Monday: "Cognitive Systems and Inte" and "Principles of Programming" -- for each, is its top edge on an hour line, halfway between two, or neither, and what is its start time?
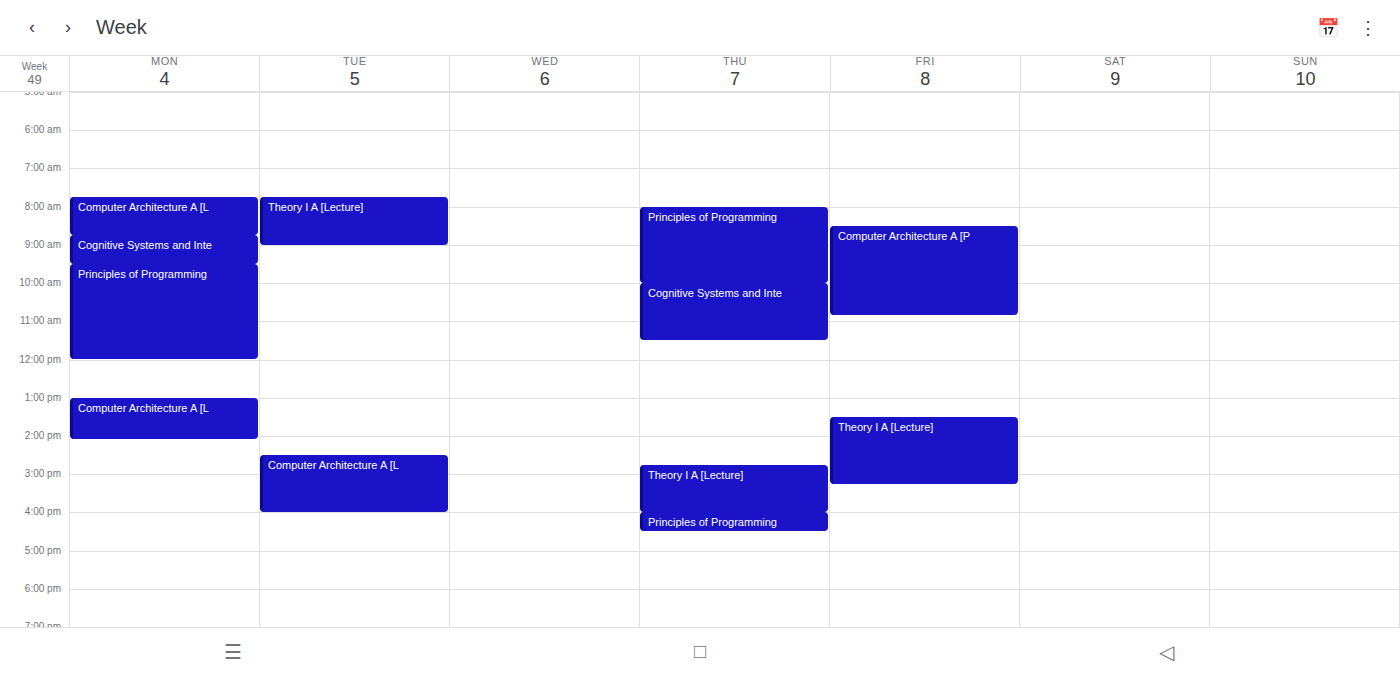
"Cognitive Systems and Inte": 8:45 AM, neither: three quarters of the way from the 8 AM line to the 9 AM line. "Principles of Programming": 9:30 AM, halfway between the 9 AM and 10 AM lines.